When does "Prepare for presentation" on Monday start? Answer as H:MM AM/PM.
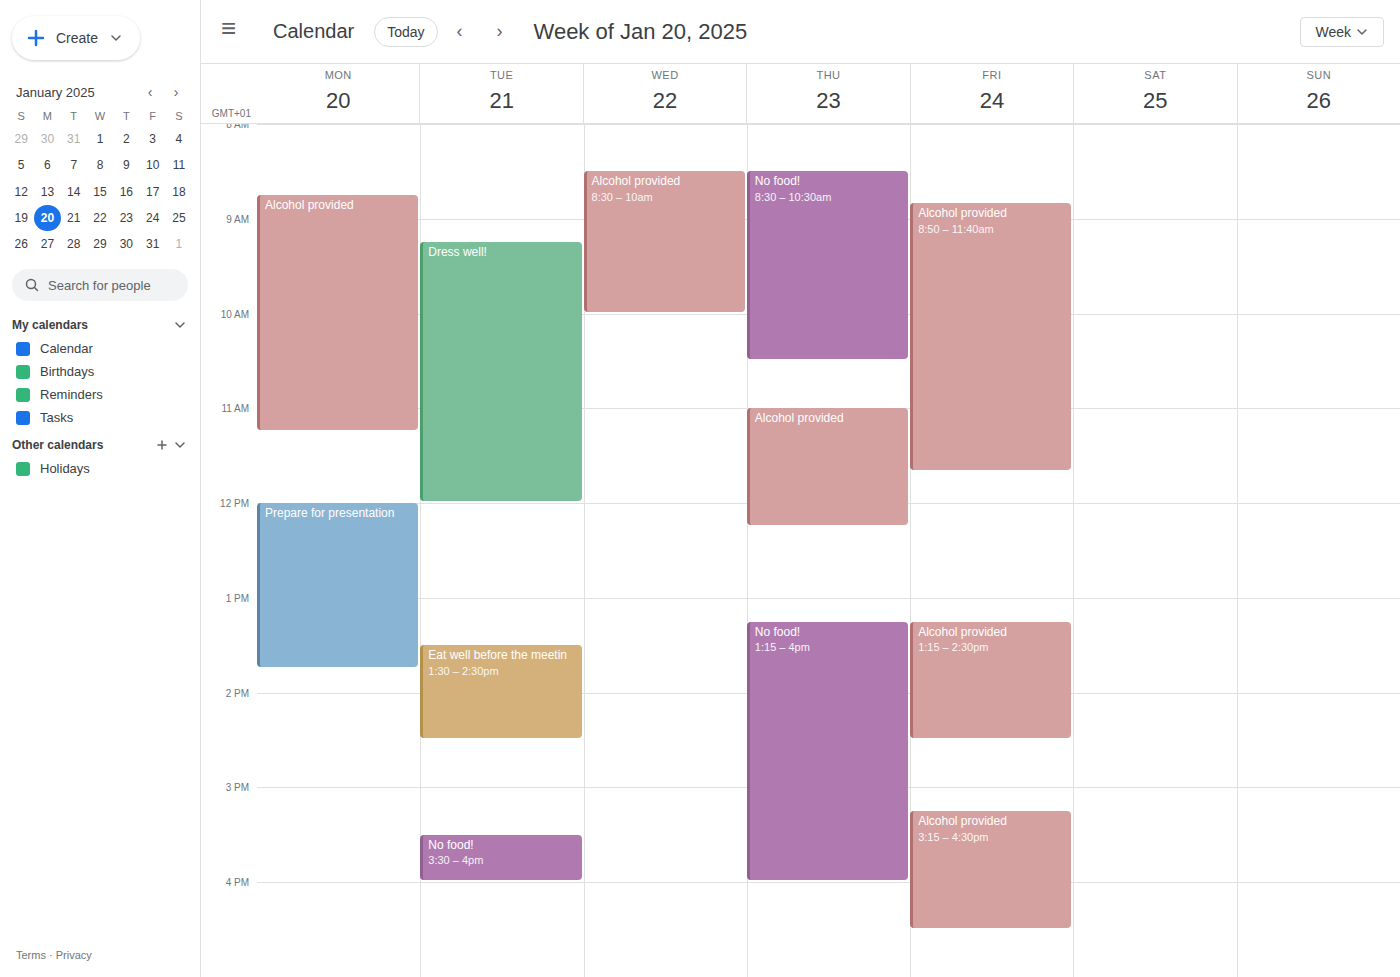
12:00 PM